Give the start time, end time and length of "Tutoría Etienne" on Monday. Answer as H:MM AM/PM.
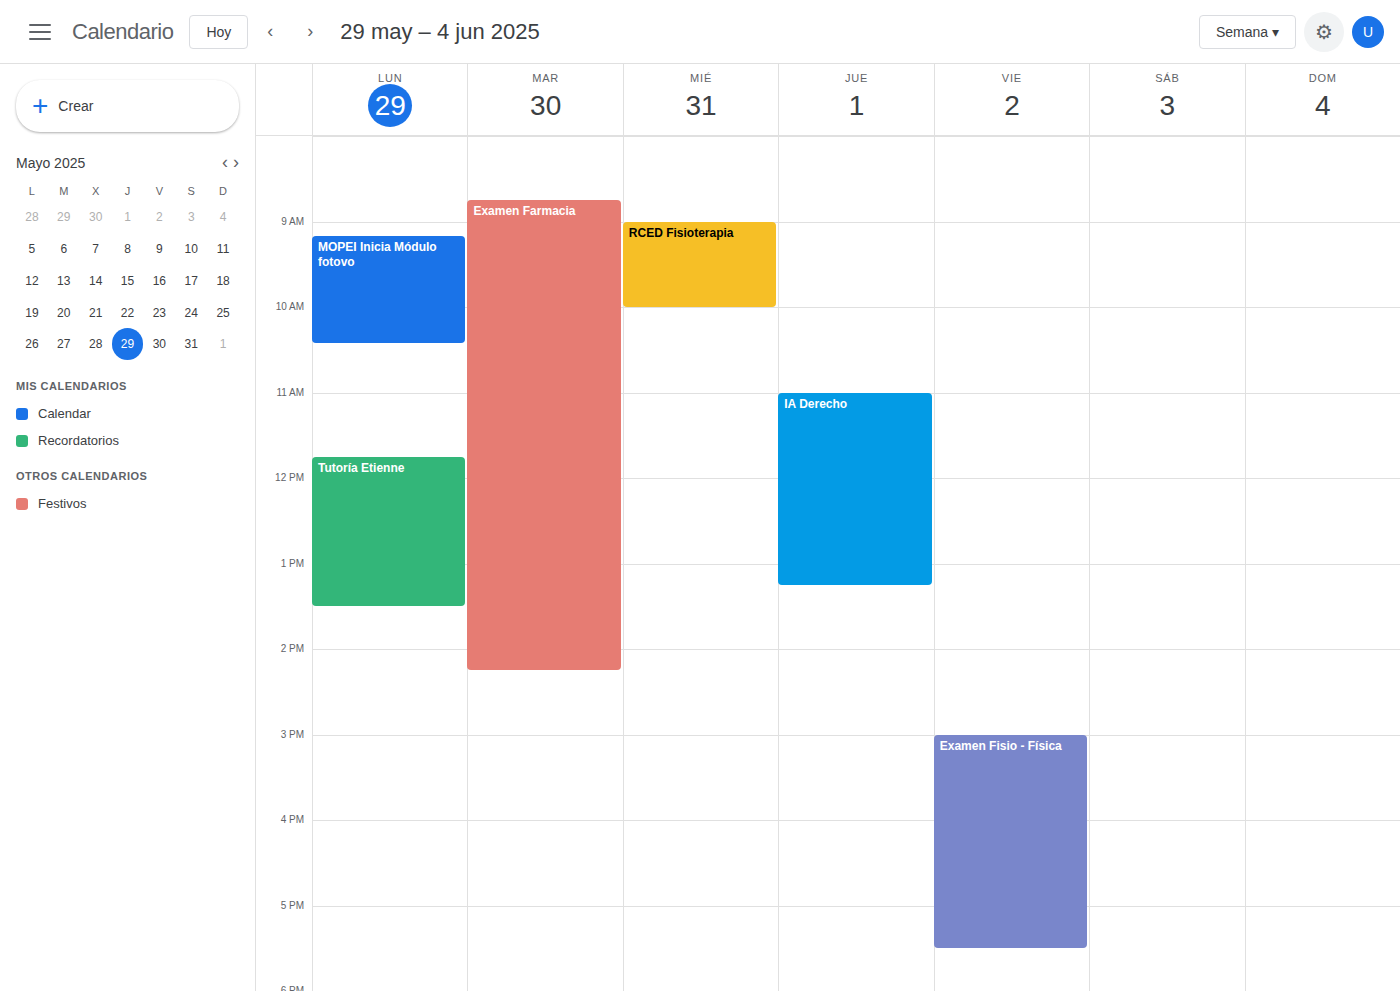
11:45 AM to 1:30 PM, 1 hour 45 minutes